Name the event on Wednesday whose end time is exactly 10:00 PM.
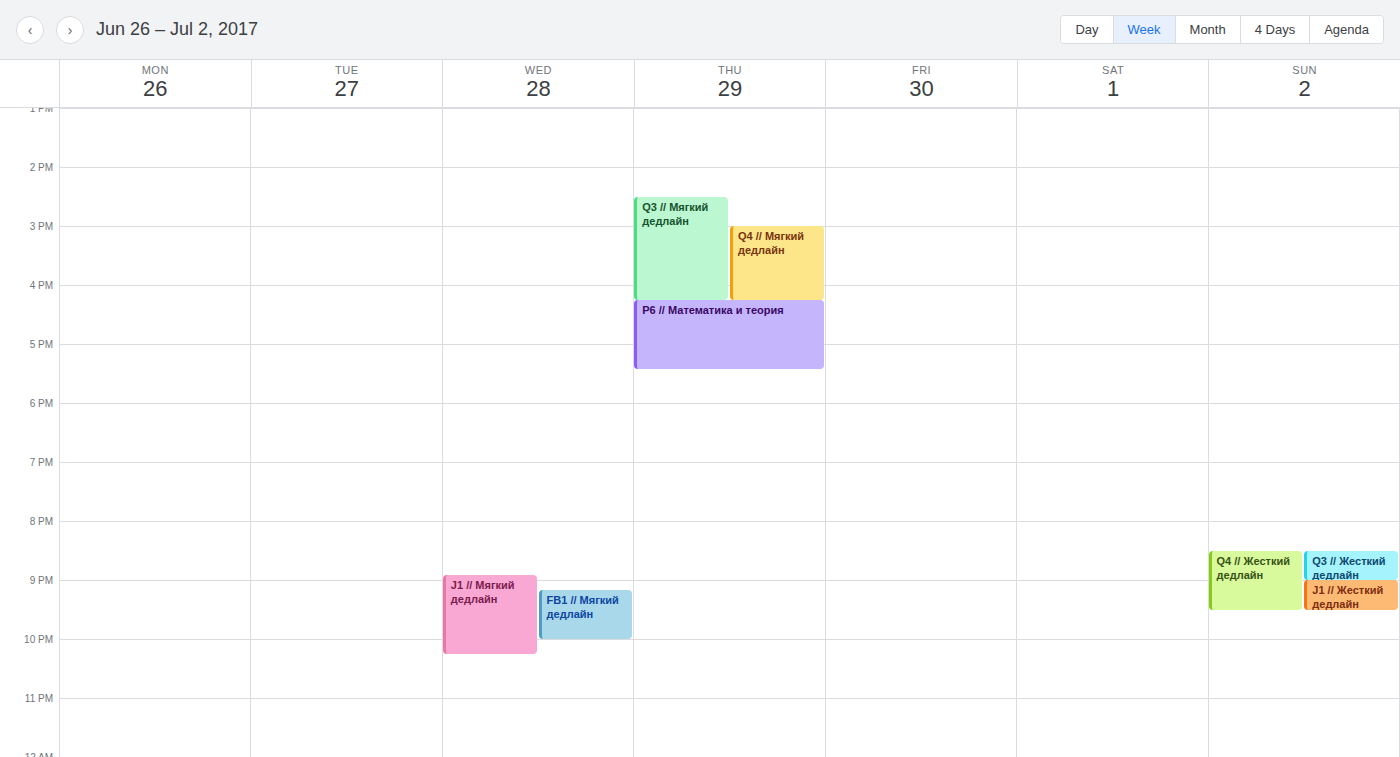
"FB1 // Мягкий дедлайн"